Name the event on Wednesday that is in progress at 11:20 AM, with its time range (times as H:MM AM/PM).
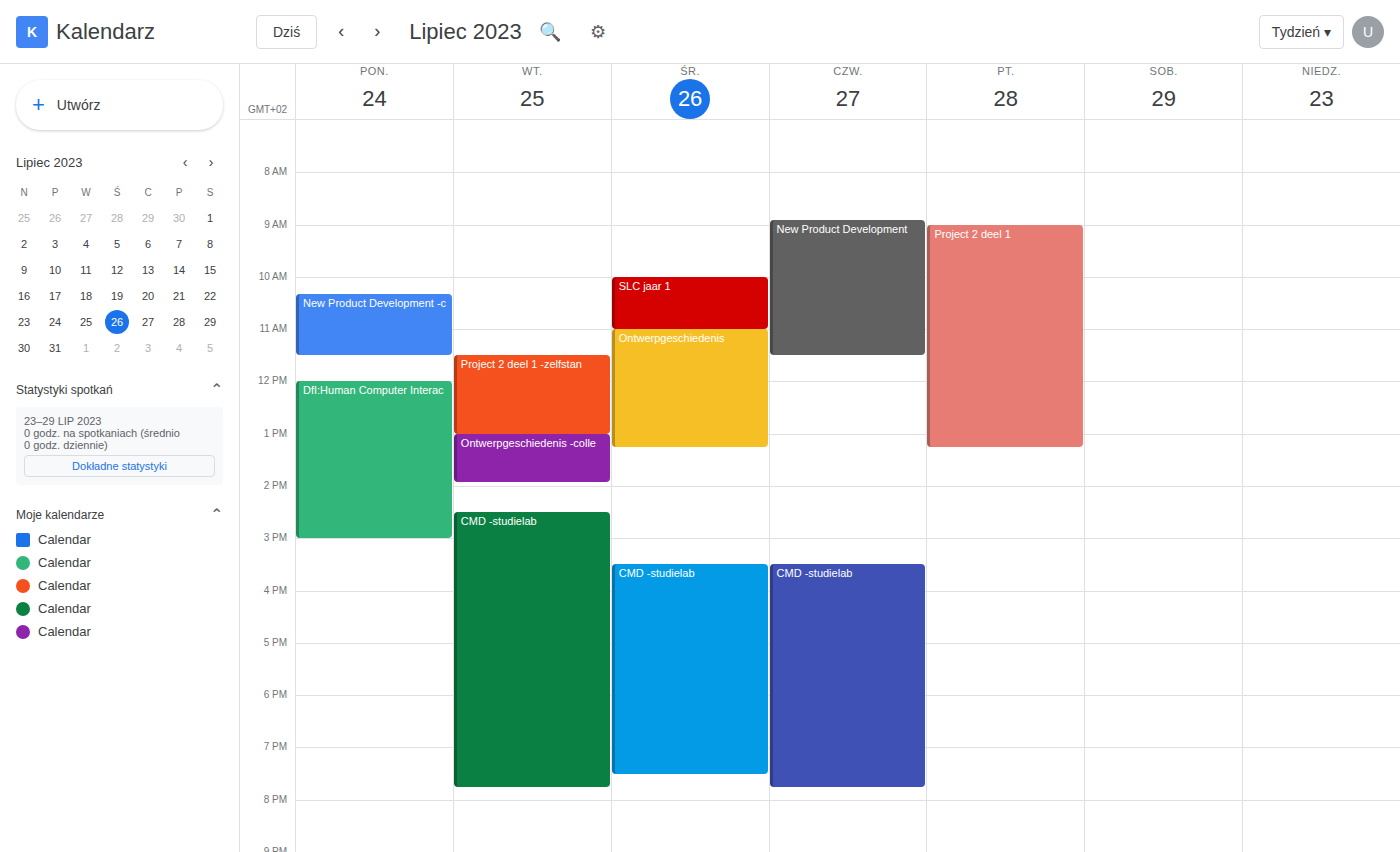
"Ontwerpgeschiedenis", 11:00 AM to 1:15 PM